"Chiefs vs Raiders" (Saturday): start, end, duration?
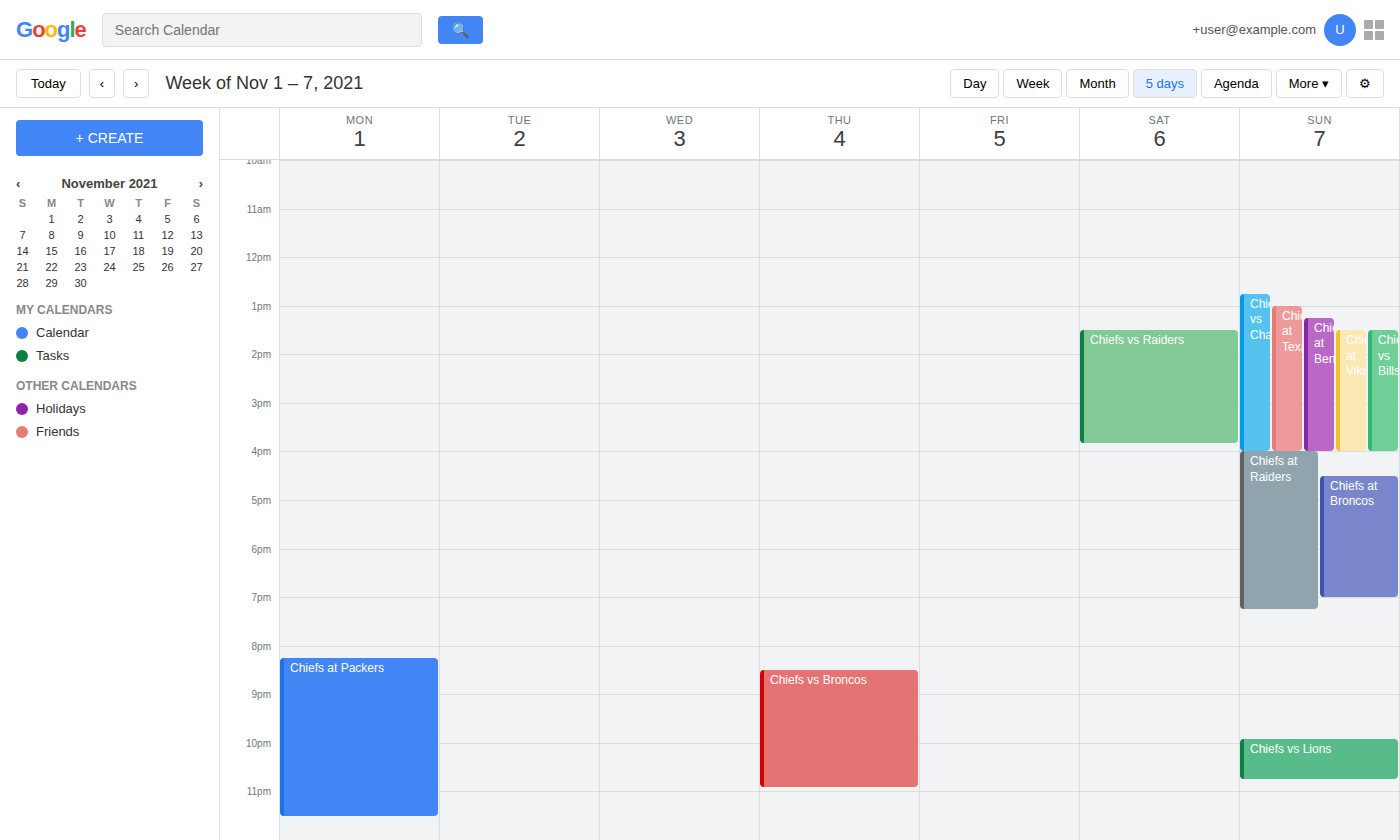
1:30 PM to 3:50 PM, 2 hours 20 minutes